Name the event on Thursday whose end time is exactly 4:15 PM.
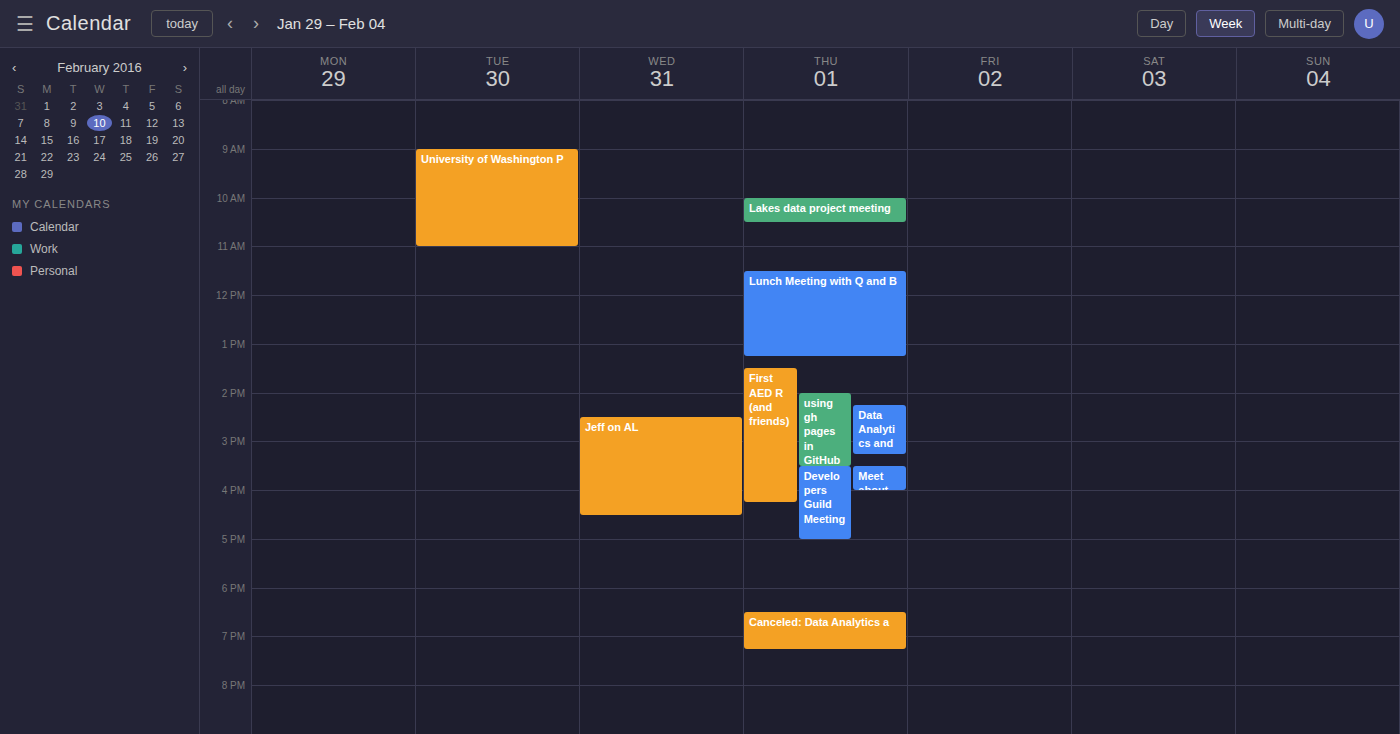
"First AED R (and friends)"